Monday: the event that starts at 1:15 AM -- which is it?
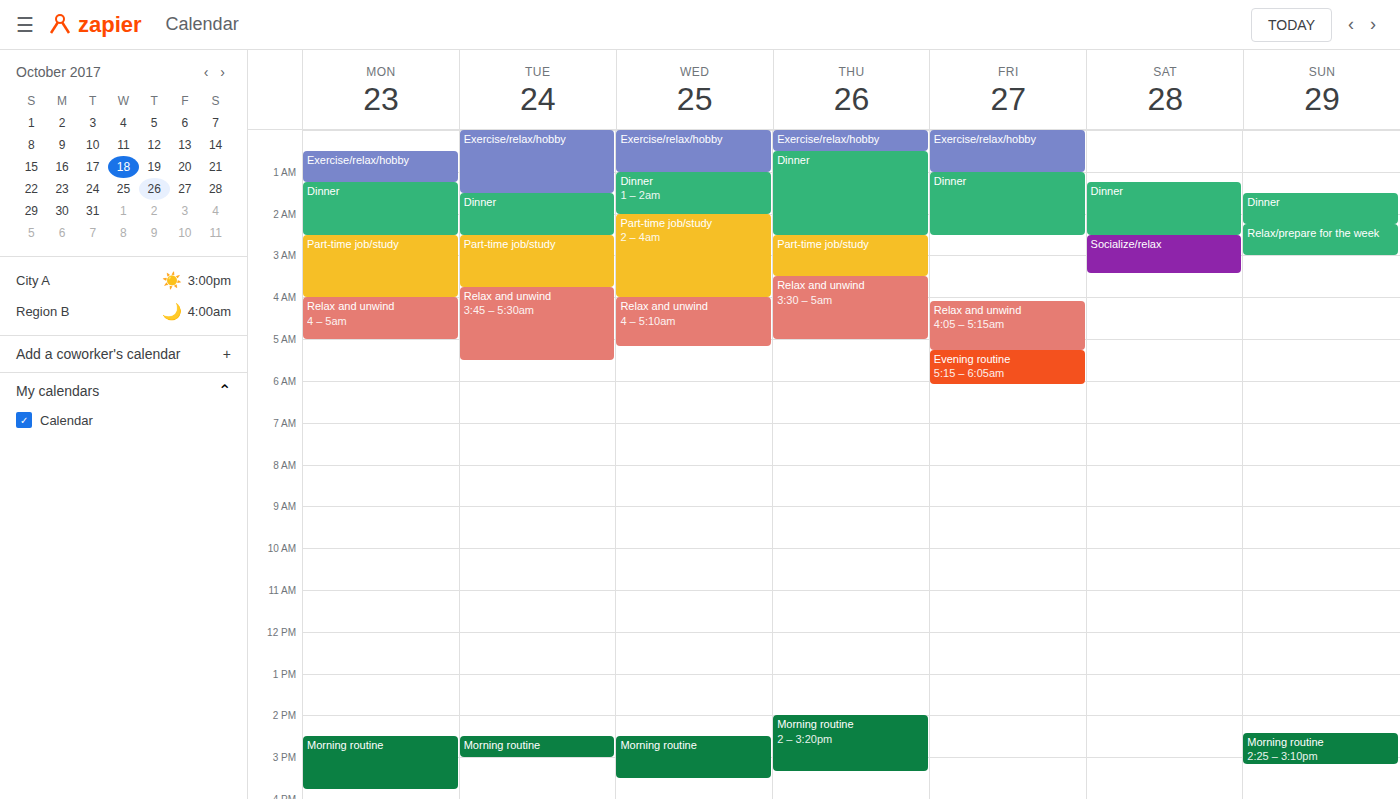
"Dinner"